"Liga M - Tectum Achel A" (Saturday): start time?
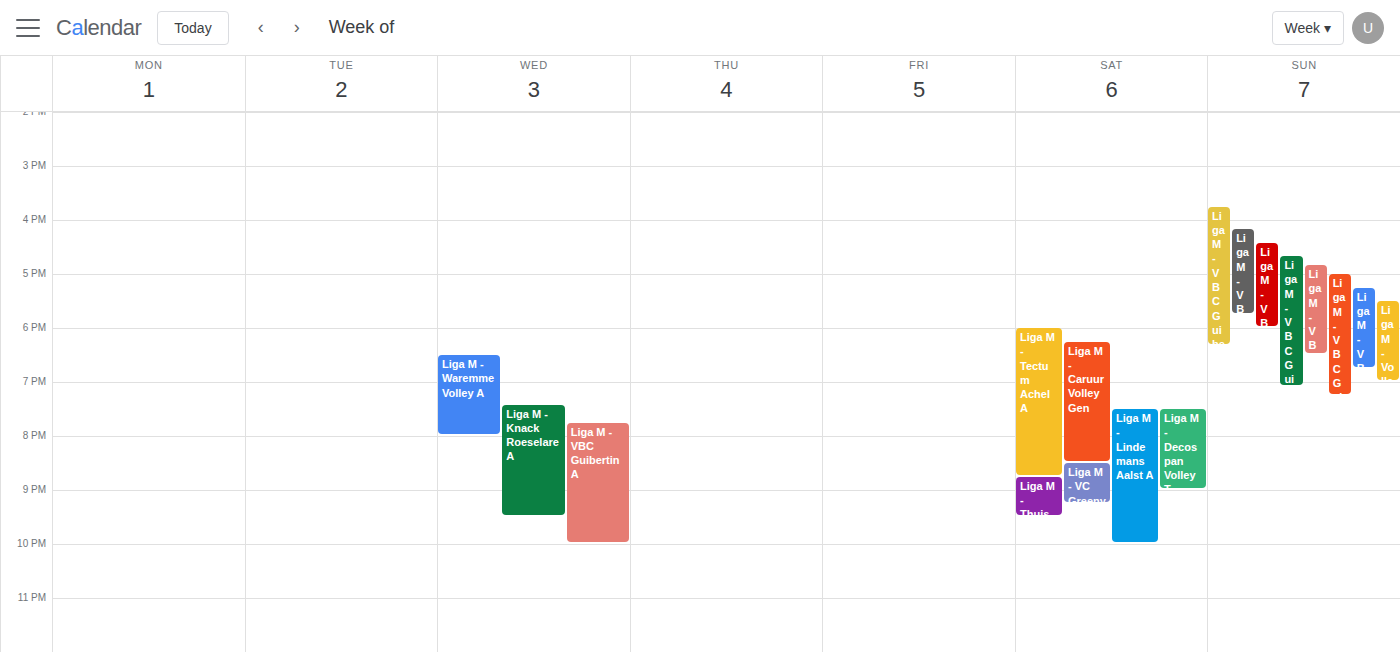
18:00